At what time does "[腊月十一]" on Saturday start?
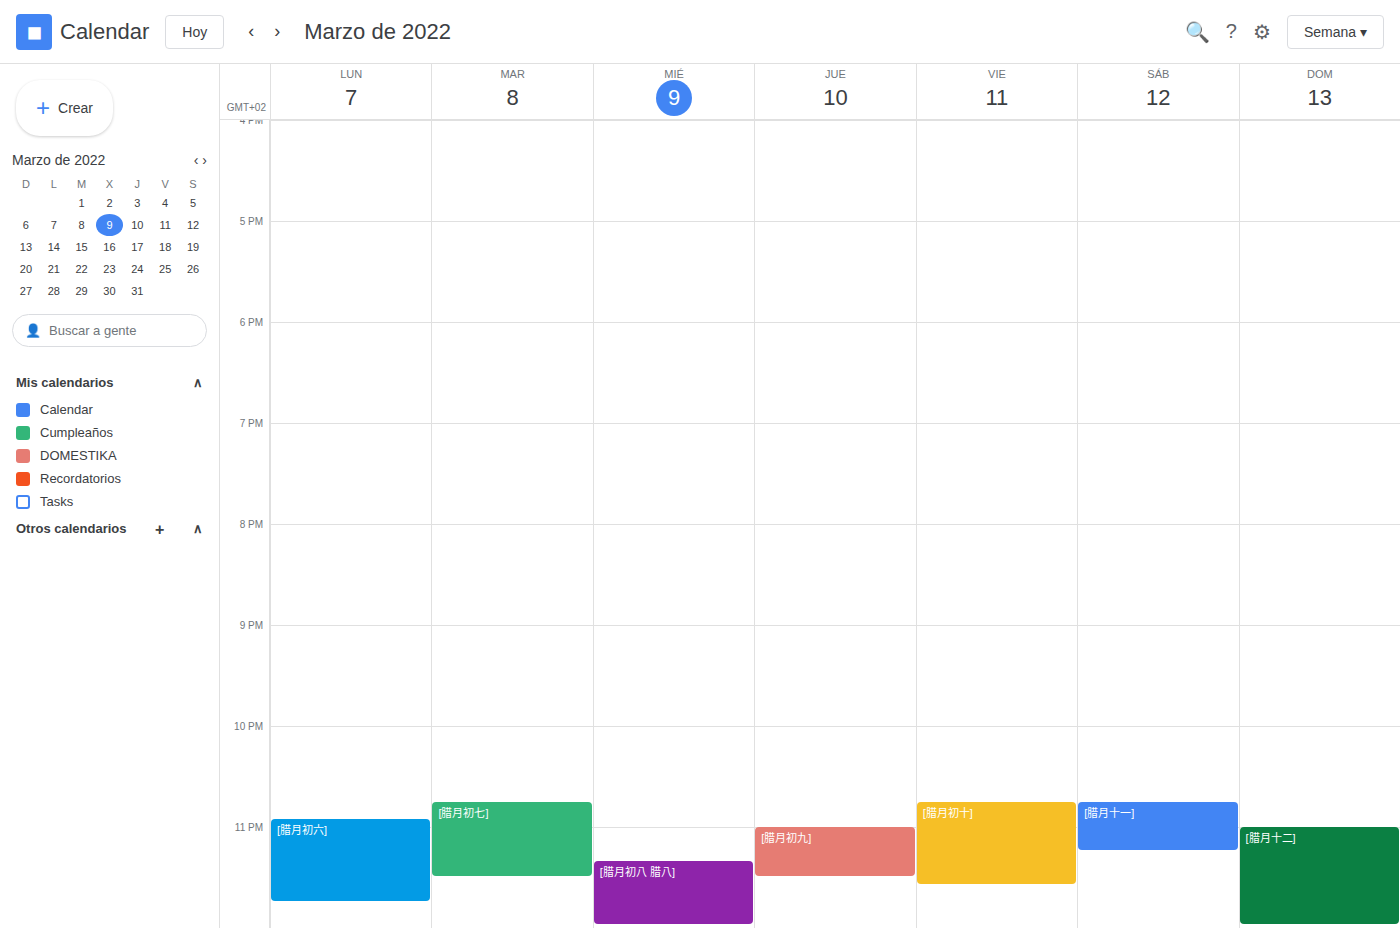
10:45 PM